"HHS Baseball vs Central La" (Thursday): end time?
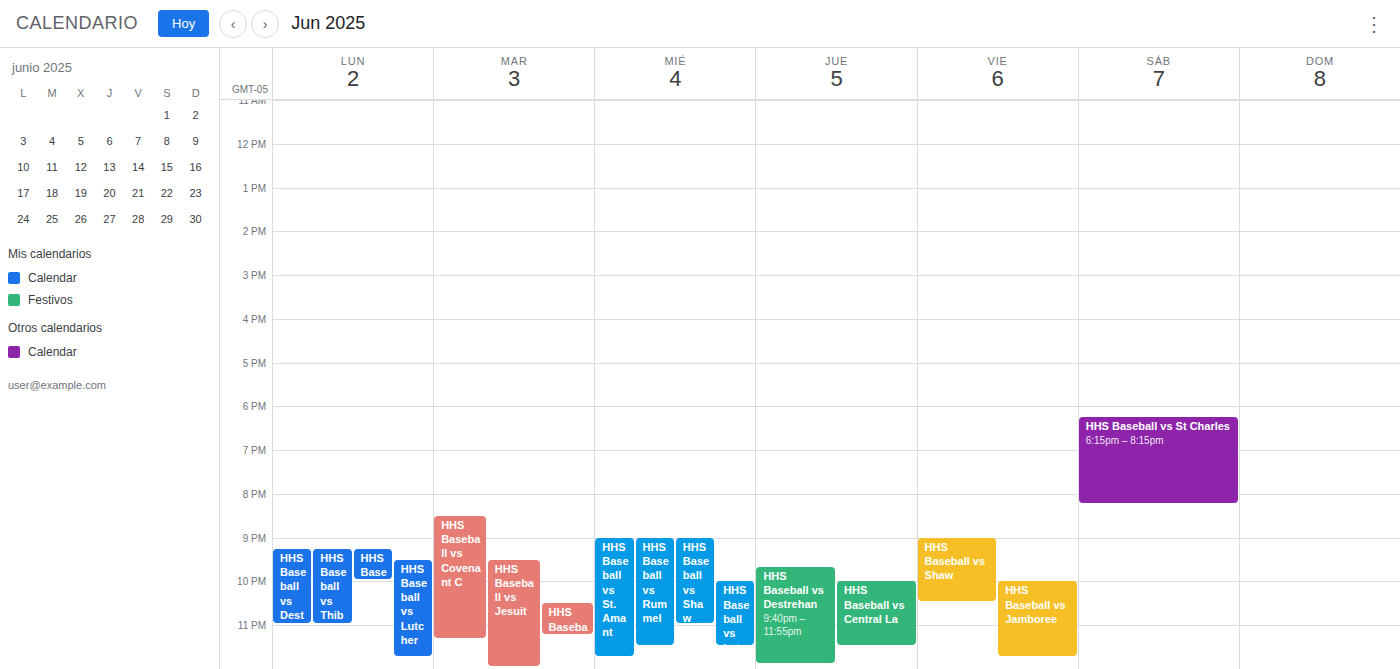
23:30